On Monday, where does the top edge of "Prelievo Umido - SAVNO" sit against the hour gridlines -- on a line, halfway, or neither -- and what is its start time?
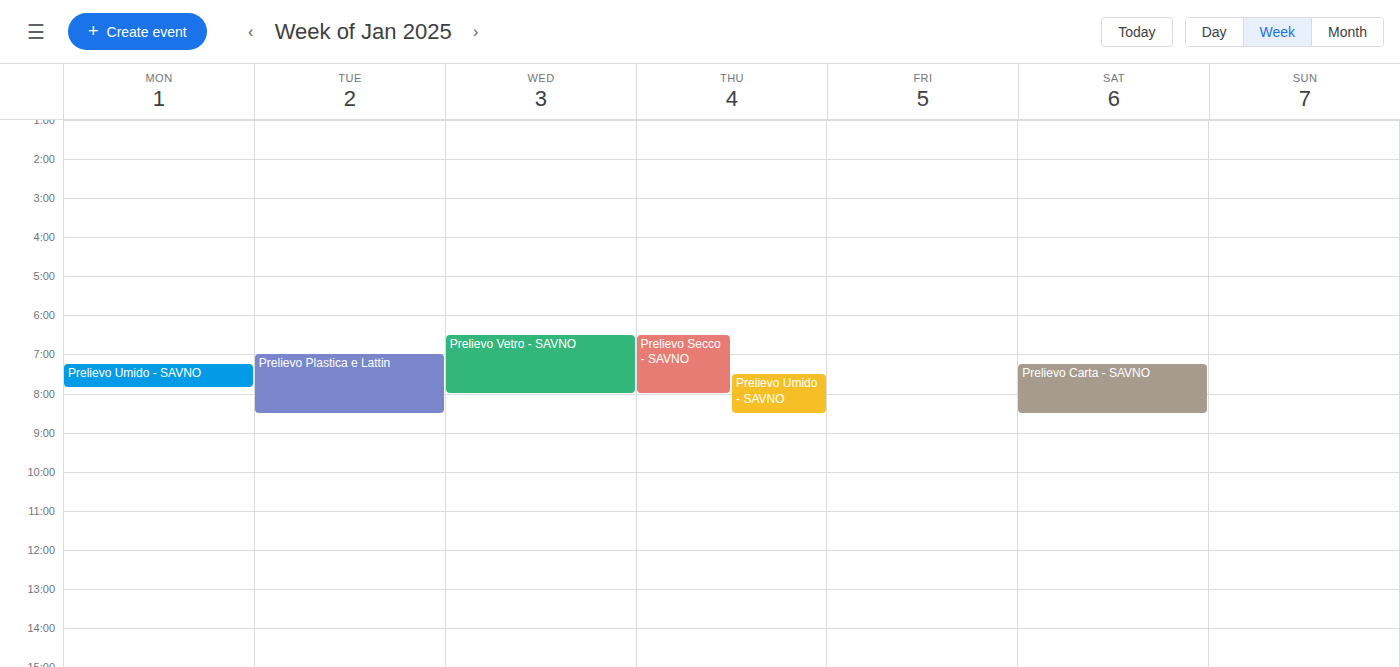
7:15 AM -- neither: a quarter of the way from the 7 AM line to the 8 AM line.